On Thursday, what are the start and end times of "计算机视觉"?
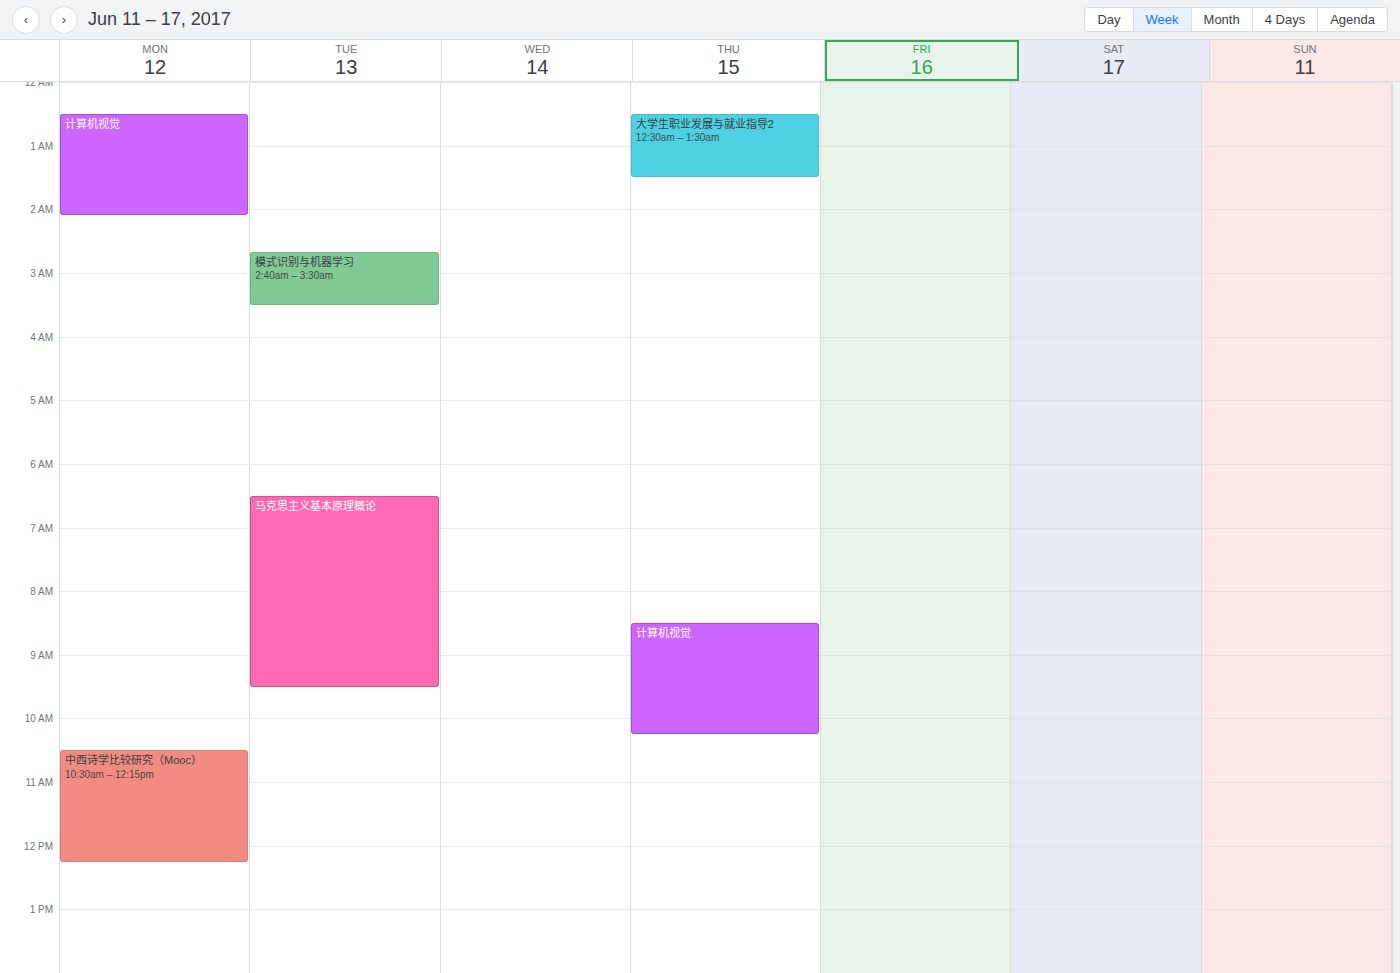
8:30 AM to 10:15 AM